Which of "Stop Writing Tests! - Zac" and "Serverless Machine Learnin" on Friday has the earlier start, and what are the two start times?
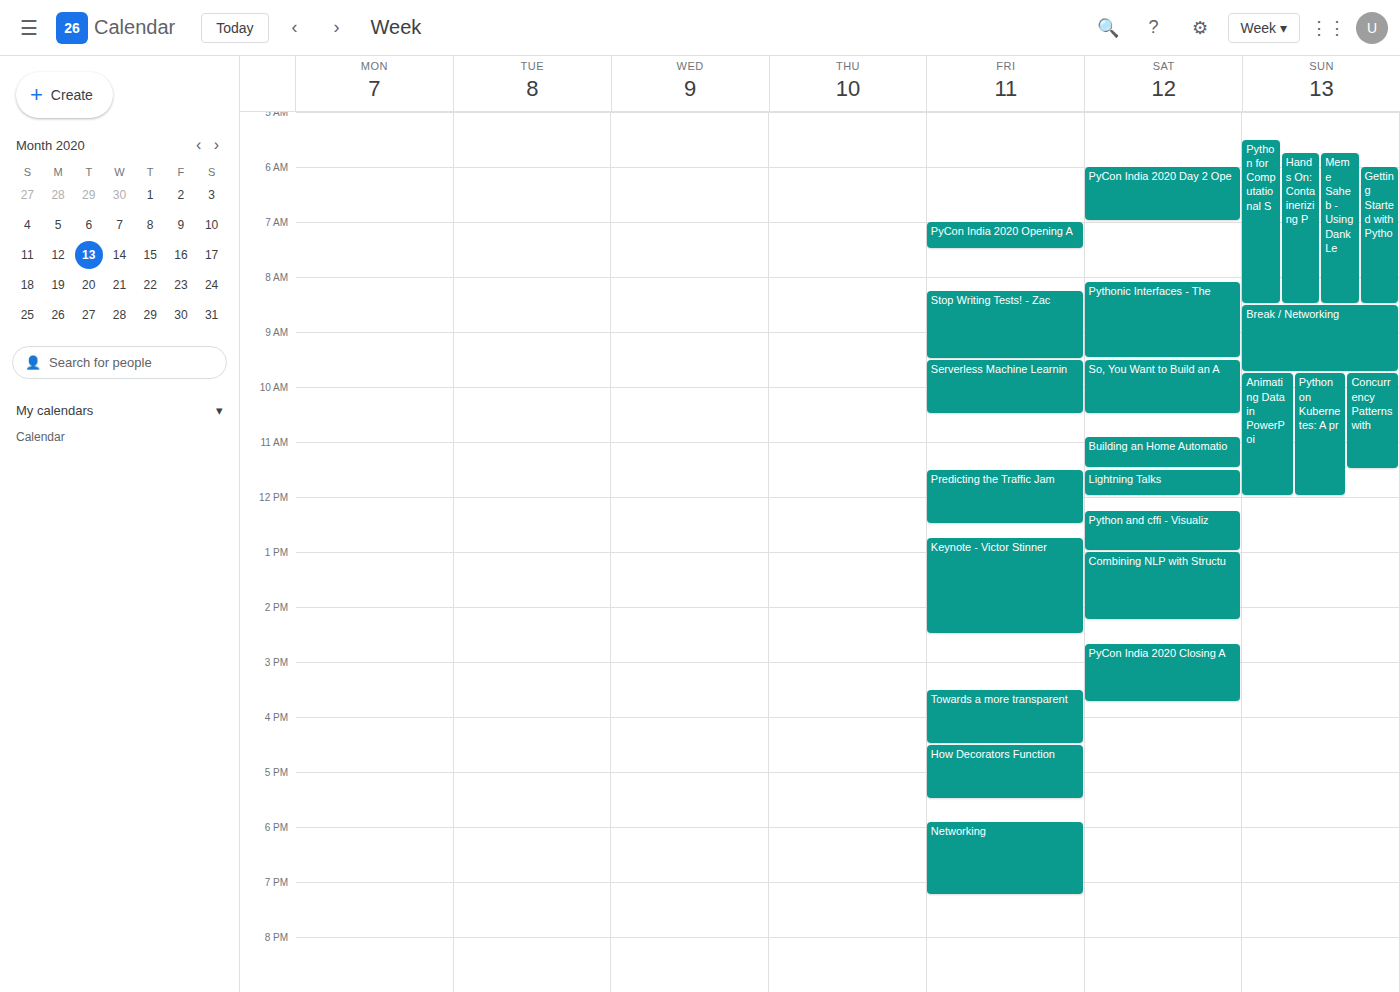
"Stop Writing Tests! - Zac" 8:15 AM; "Serverless Machine Learnin" 9:30 AM.